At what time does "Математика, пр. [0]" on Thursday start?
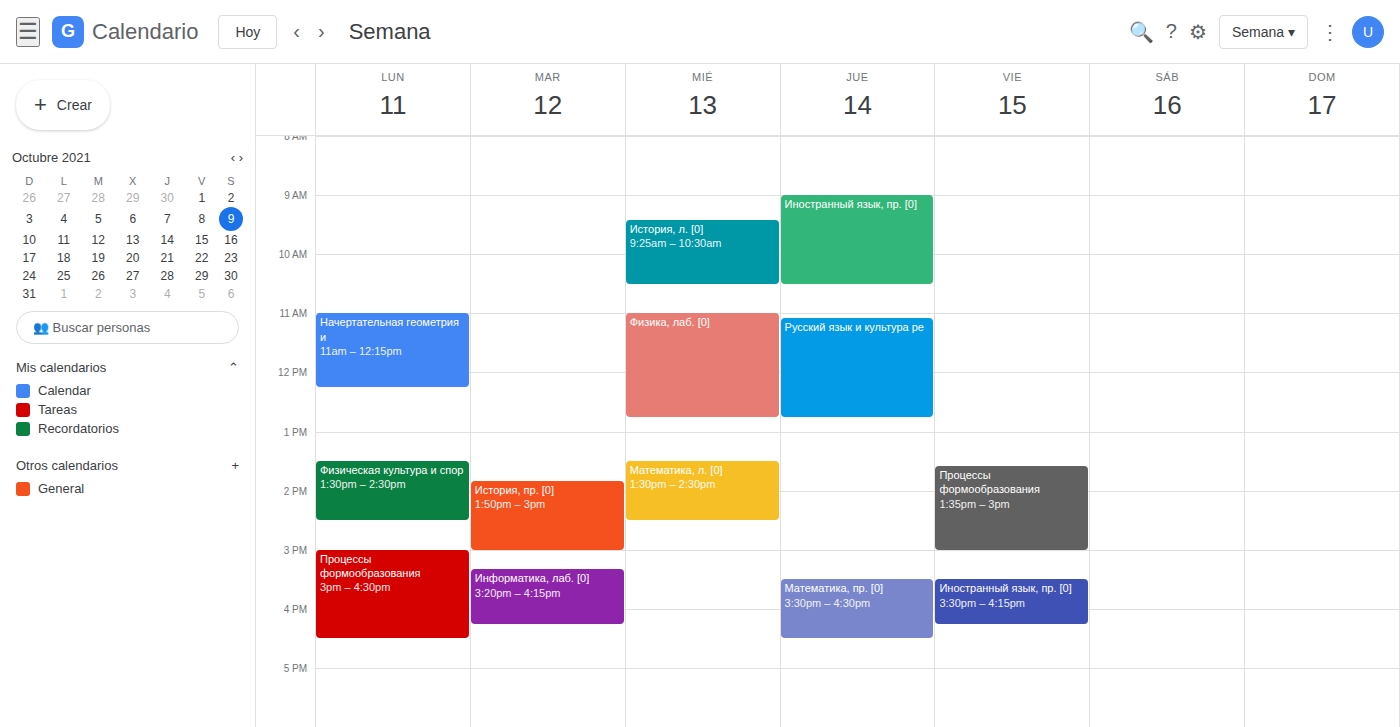
3:30 PM